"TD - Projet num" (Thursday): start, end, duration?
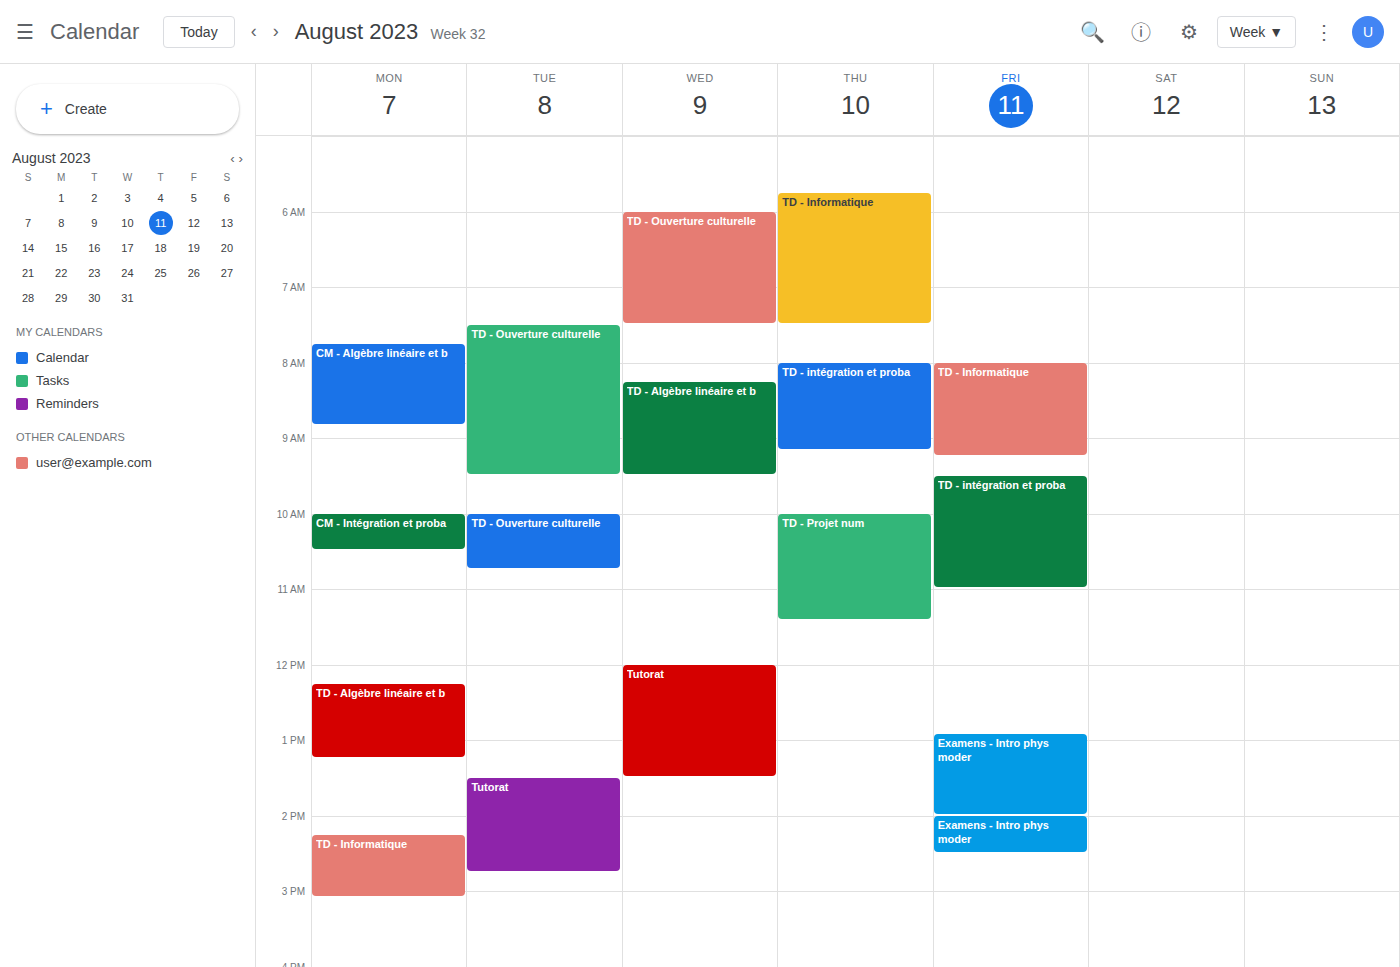
10:00 AM to 11:25 AM, 1 hour 25 minutes